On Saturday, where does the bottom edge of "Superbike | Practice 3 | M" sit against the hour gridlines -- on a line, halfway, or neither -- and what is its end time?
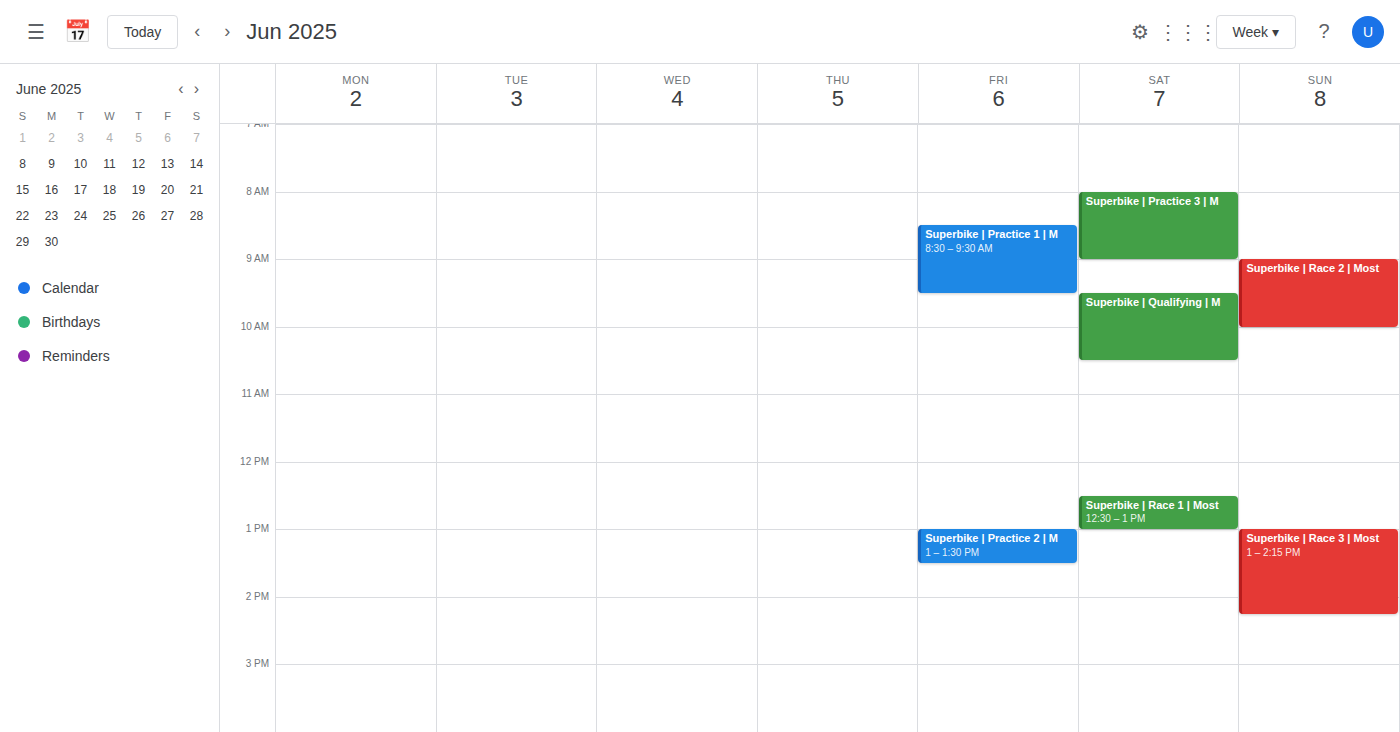
09:00 -- exactly on the 09:00 line.